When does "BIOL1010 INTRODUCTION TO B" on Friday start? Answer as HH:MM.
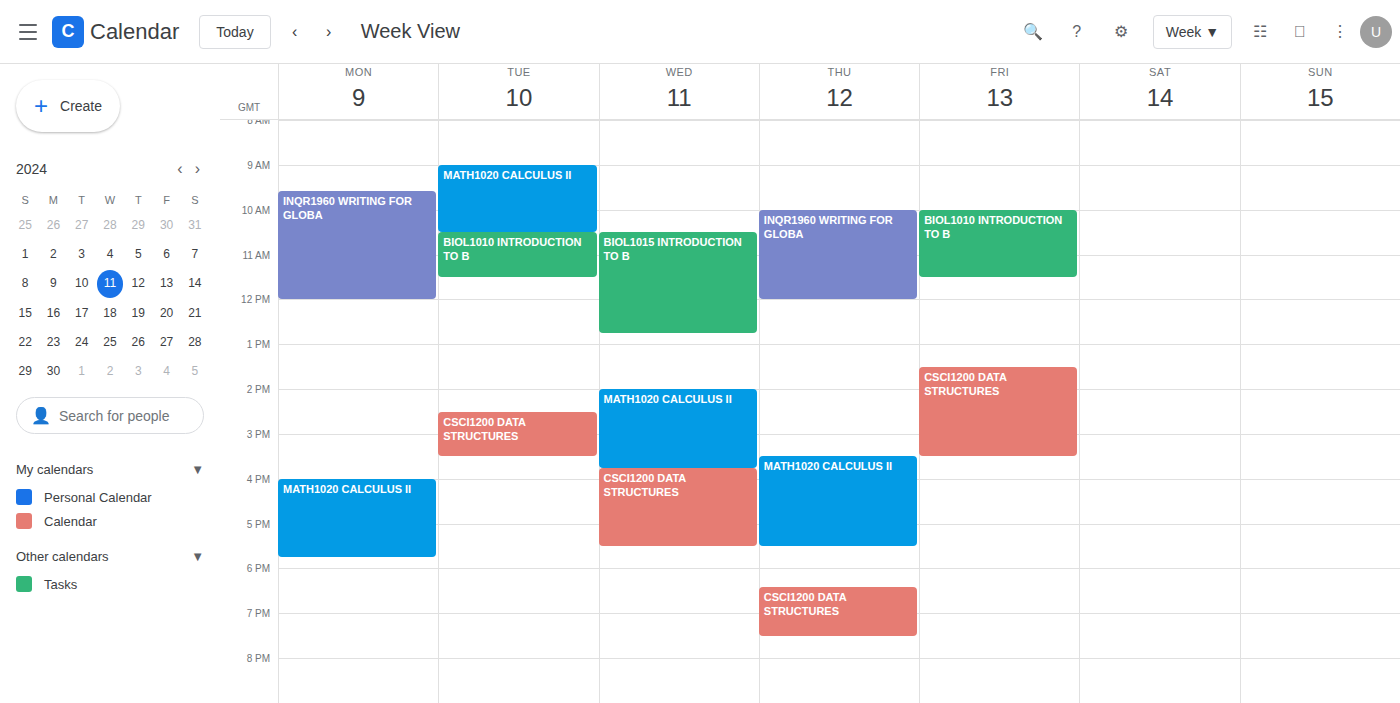
10:00